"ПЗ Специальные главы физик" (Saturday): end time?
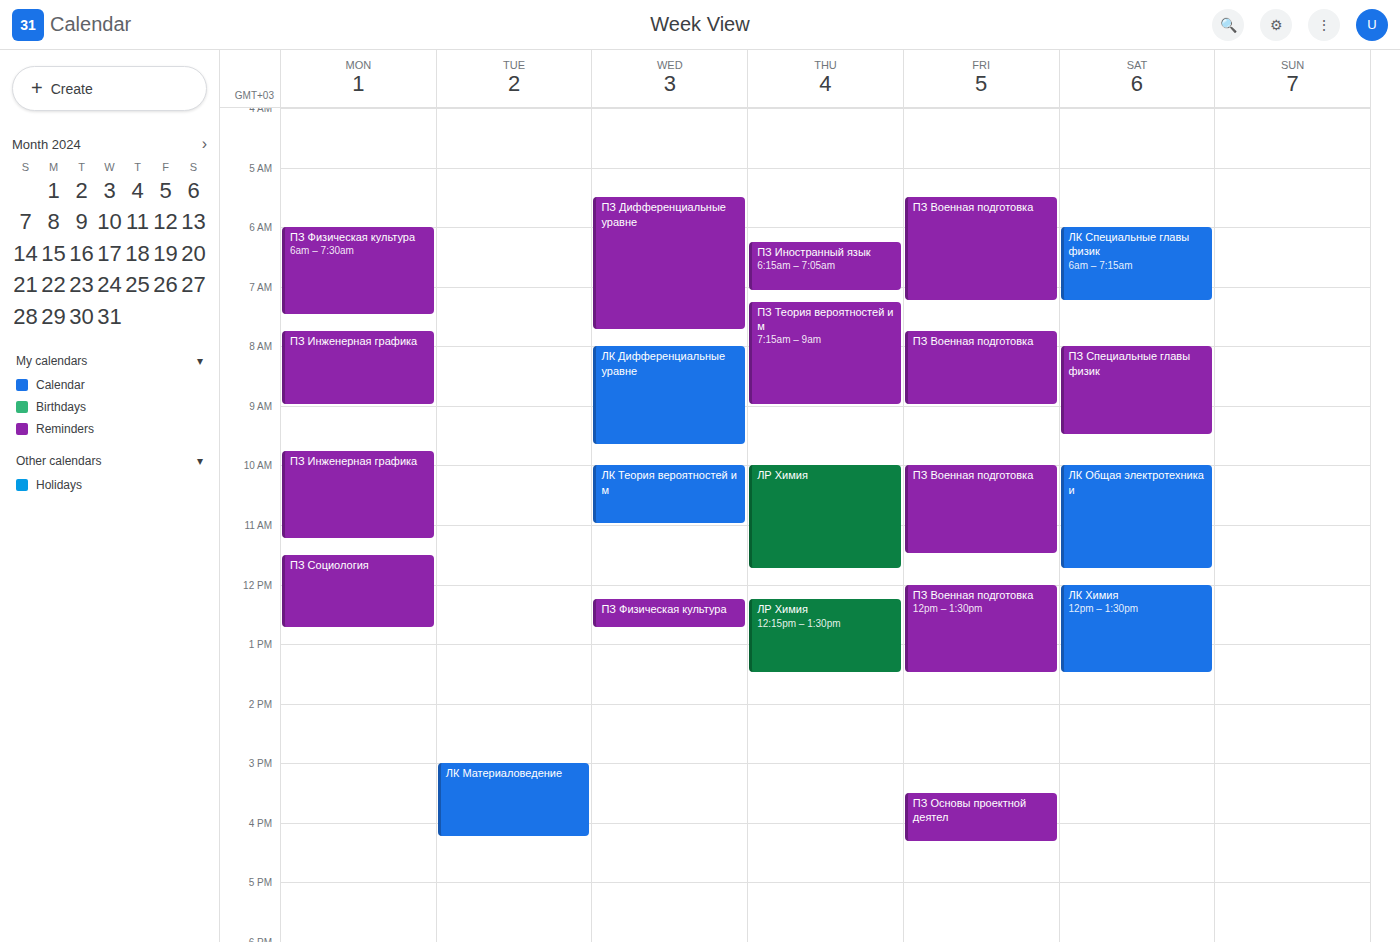
9:30 AM